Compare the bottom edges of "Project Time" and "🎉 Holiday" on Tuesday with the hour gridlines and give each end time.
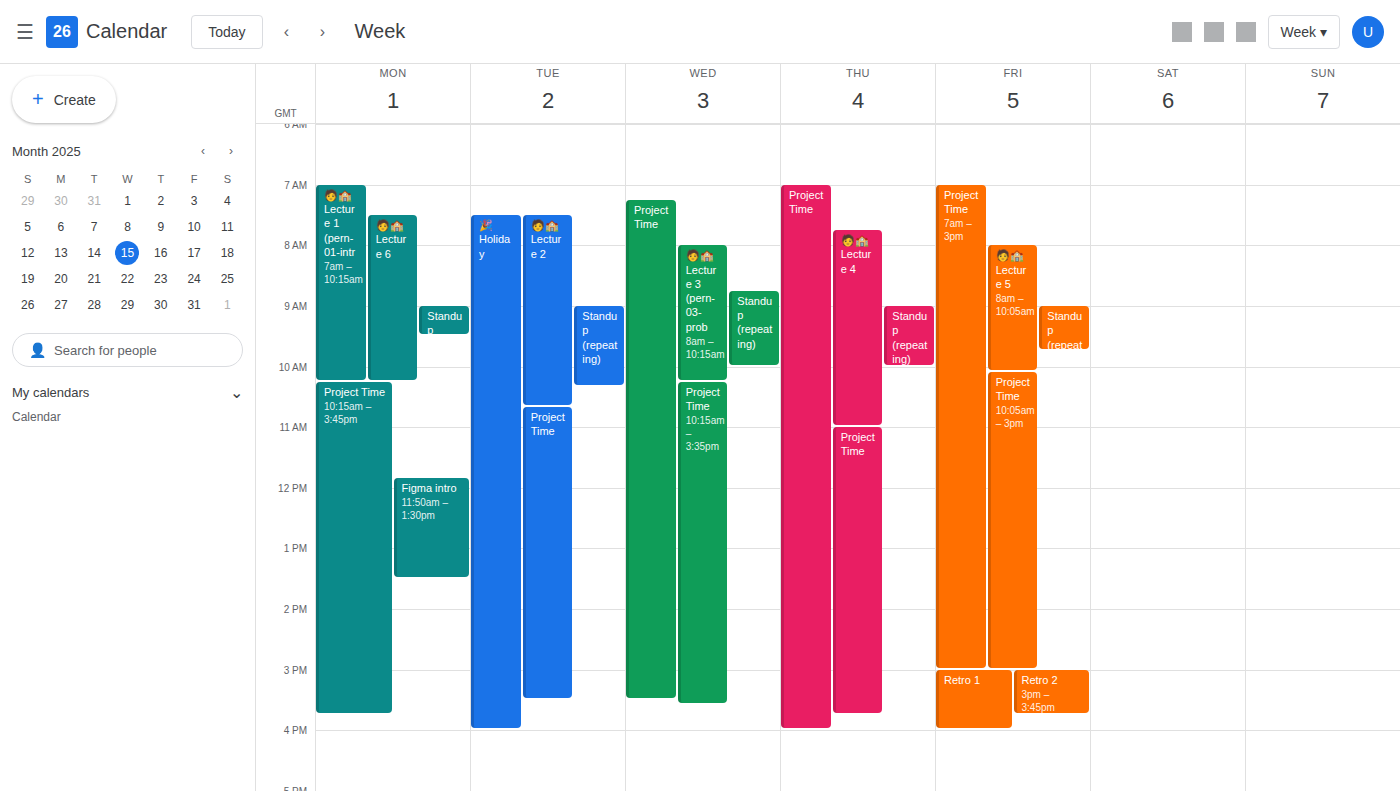
"Project Time": 3:30 PM, halfway between the 3 PM and 4 PM lines. "🎉 Holiday": 4:00 PM, exactly on the 4 PM line.